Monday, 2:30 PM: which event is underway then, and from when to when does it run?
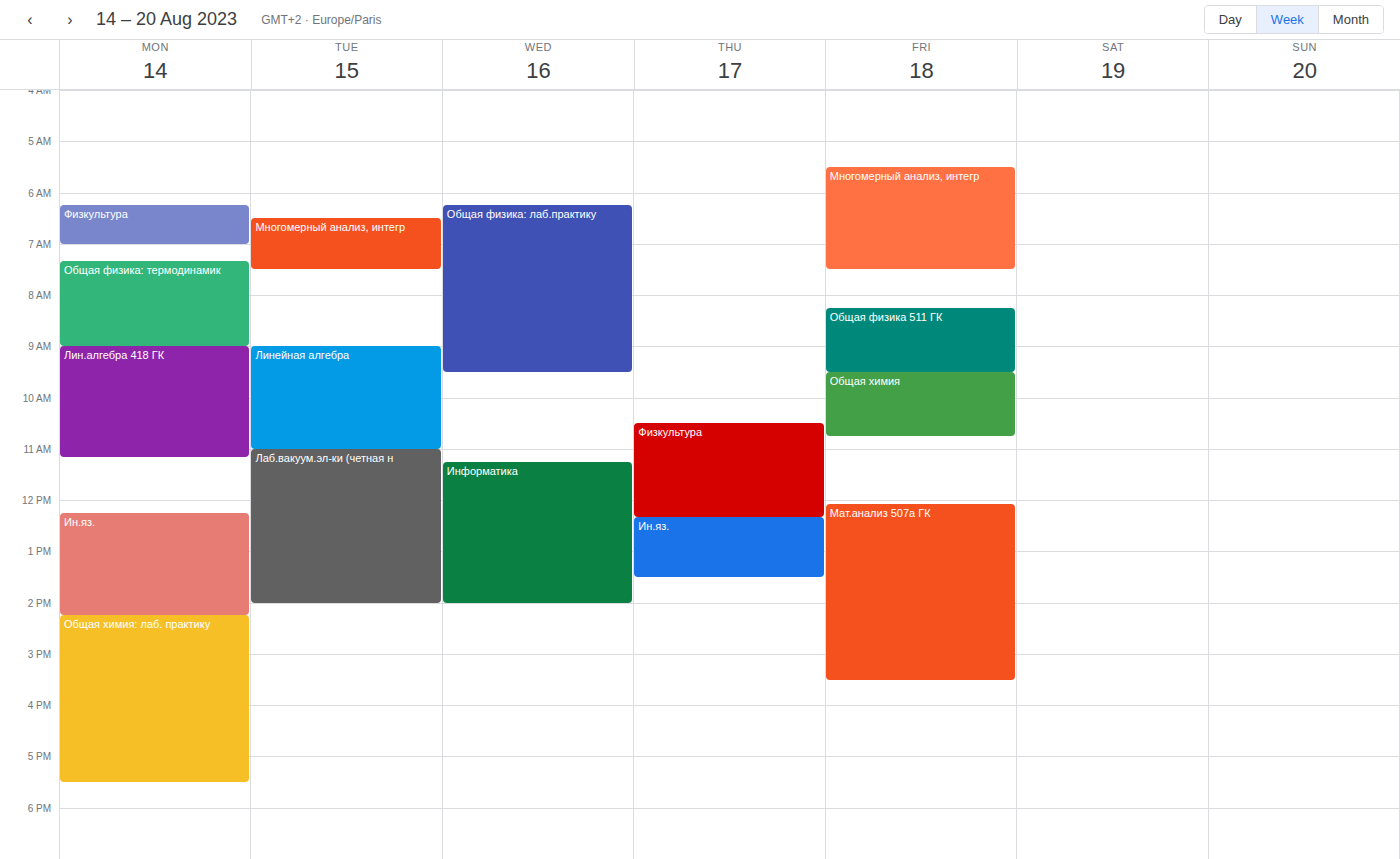
"Общая химия: лаб. практику", 2:15 PM to 5:30 PM